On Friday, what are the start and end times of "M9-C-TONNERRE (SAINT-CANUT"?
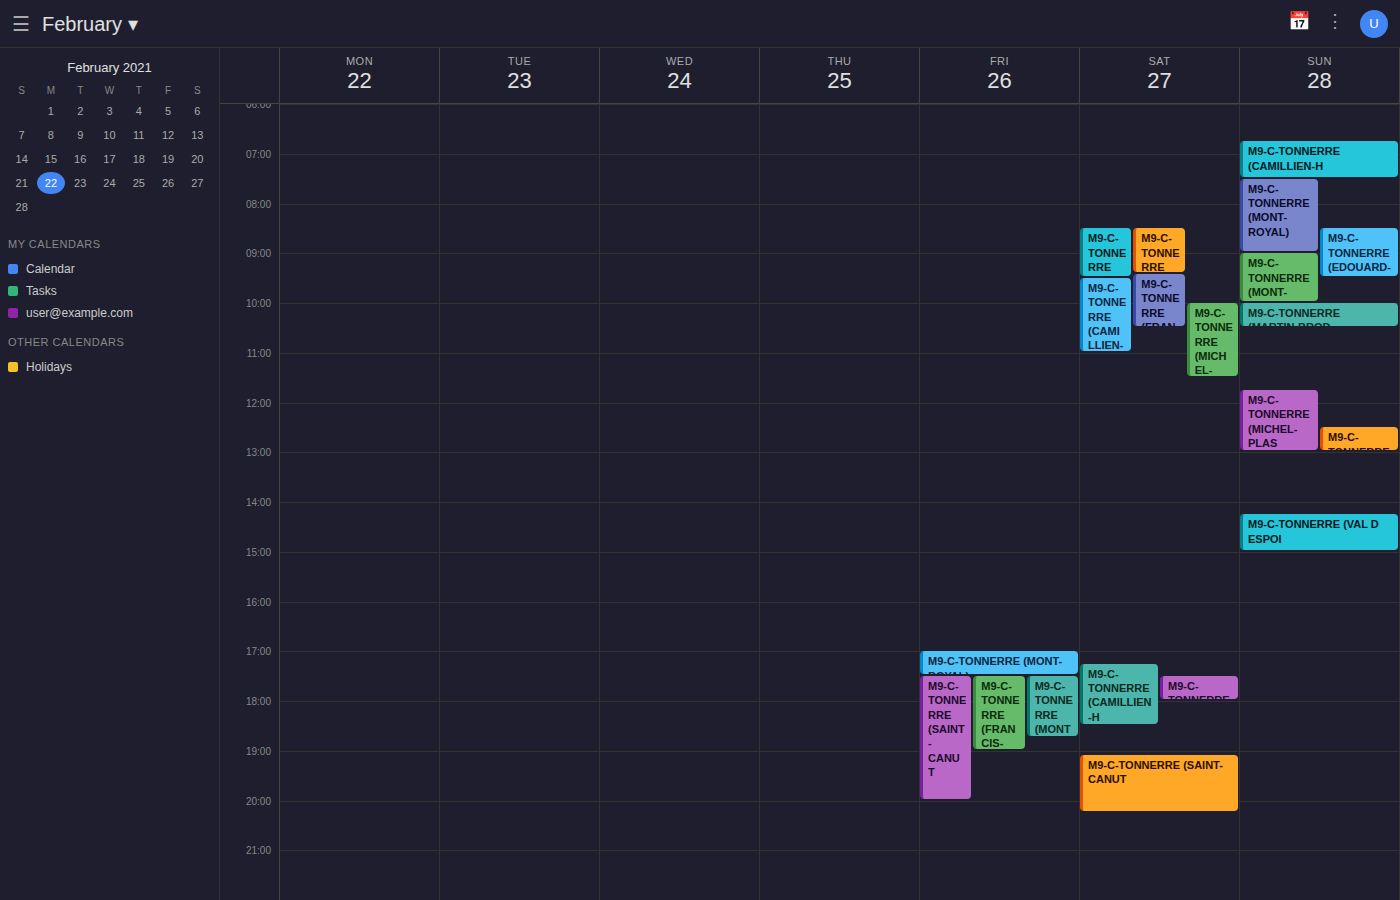
5:30 PM to 8:00 PM